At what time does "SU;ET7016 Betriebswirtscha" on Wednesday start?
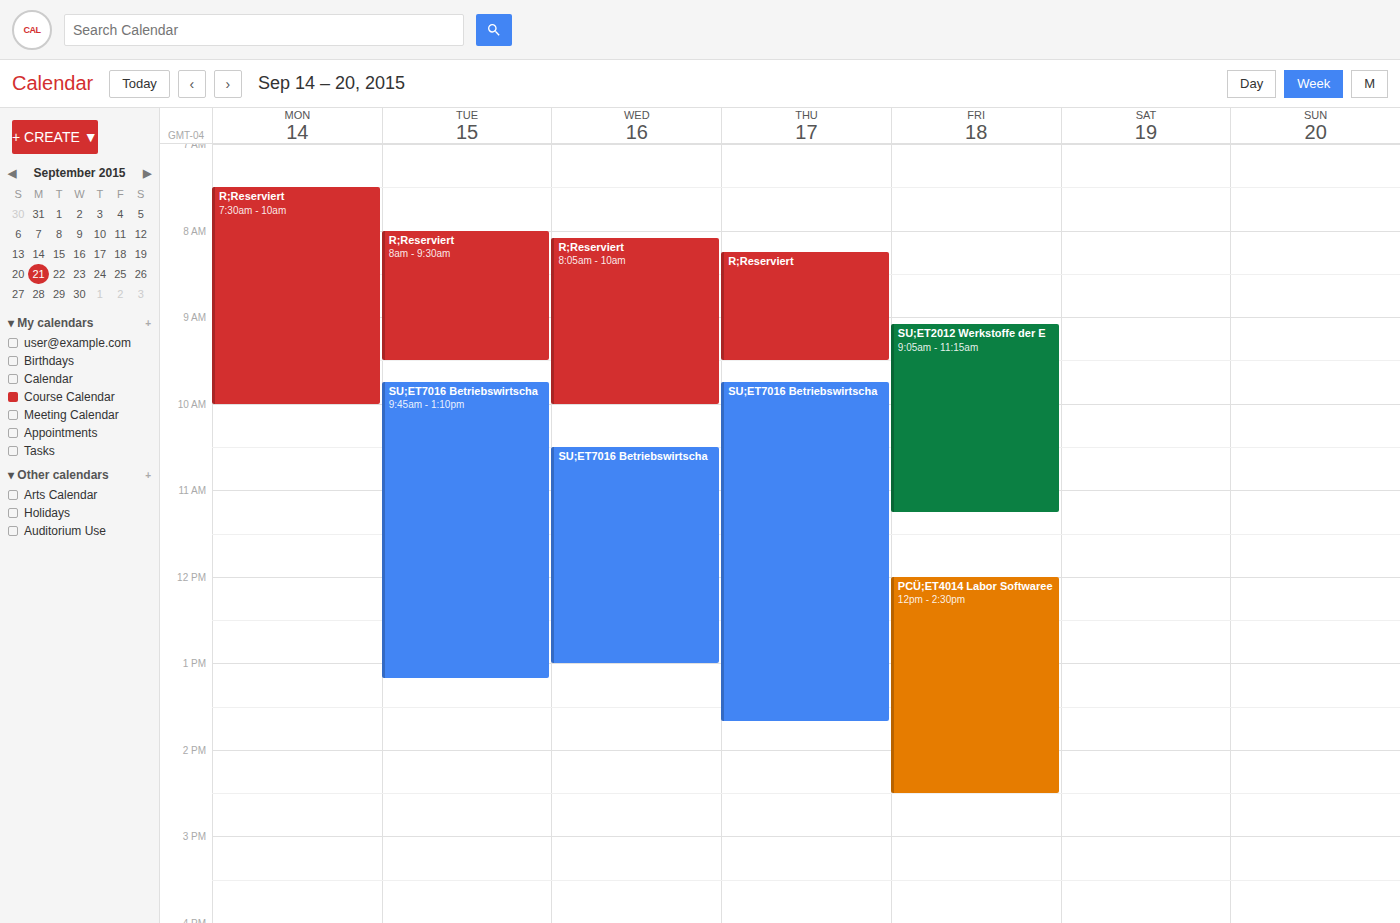
10:30 AM